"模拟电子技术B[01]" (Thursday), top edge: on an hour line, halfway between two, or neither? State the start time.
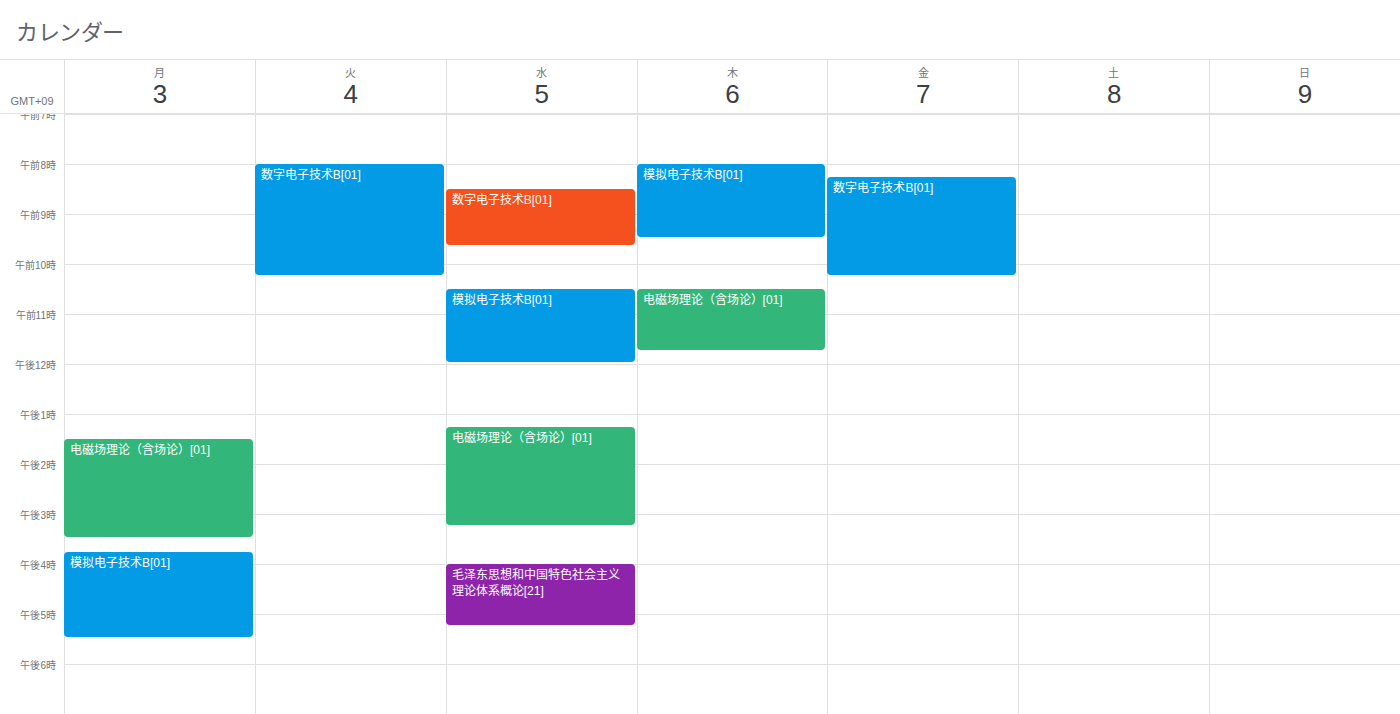
8:00 AM -- exactly on the 8 AM line.